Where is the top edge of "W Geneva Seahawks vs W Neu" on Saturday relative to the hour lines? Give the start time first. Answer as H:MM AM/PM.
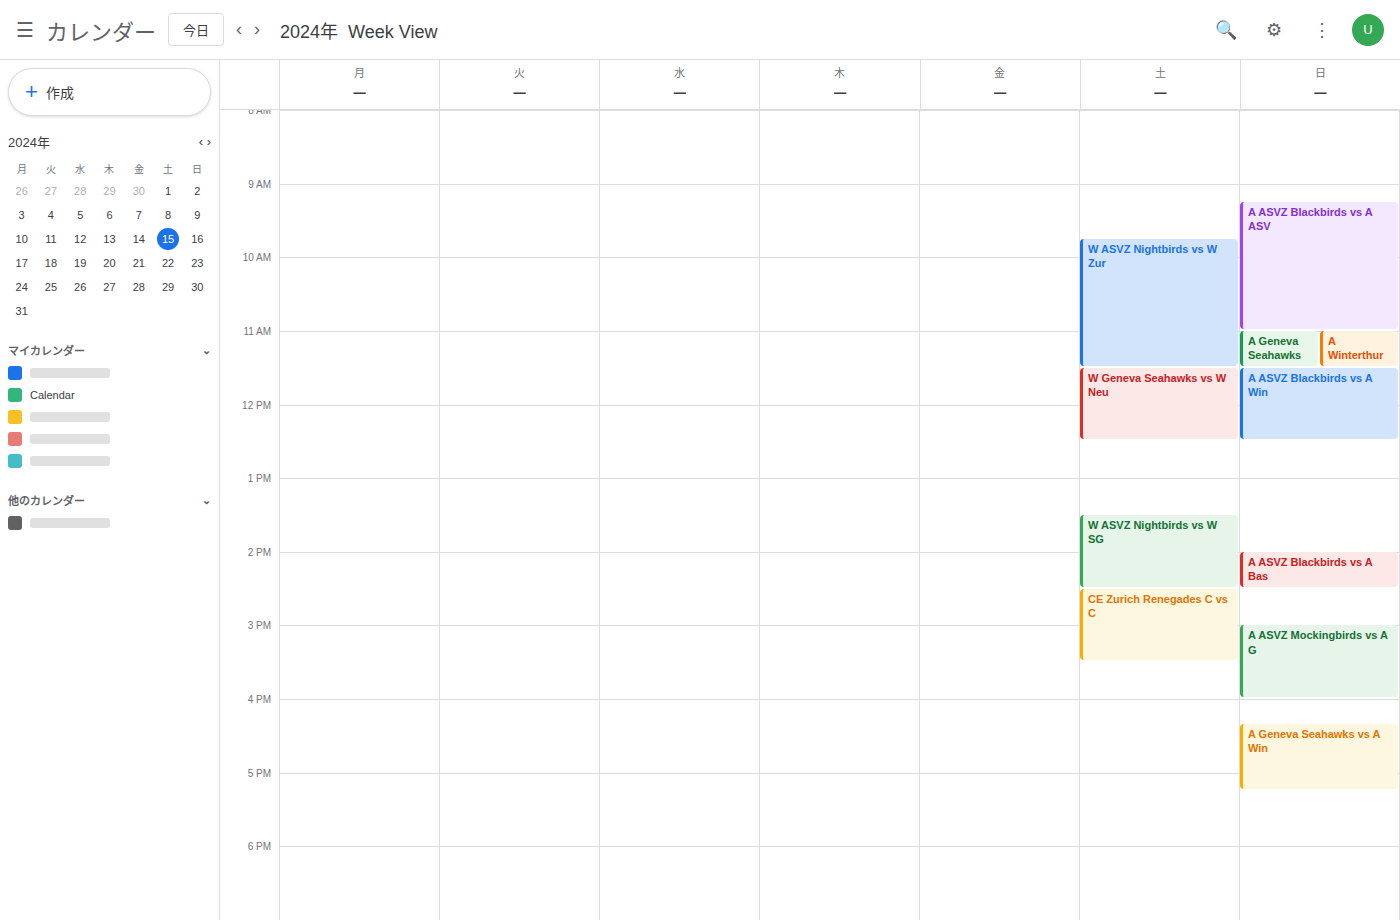
11:30 AM -- halfway between the 11 AM and 12 PM lines.